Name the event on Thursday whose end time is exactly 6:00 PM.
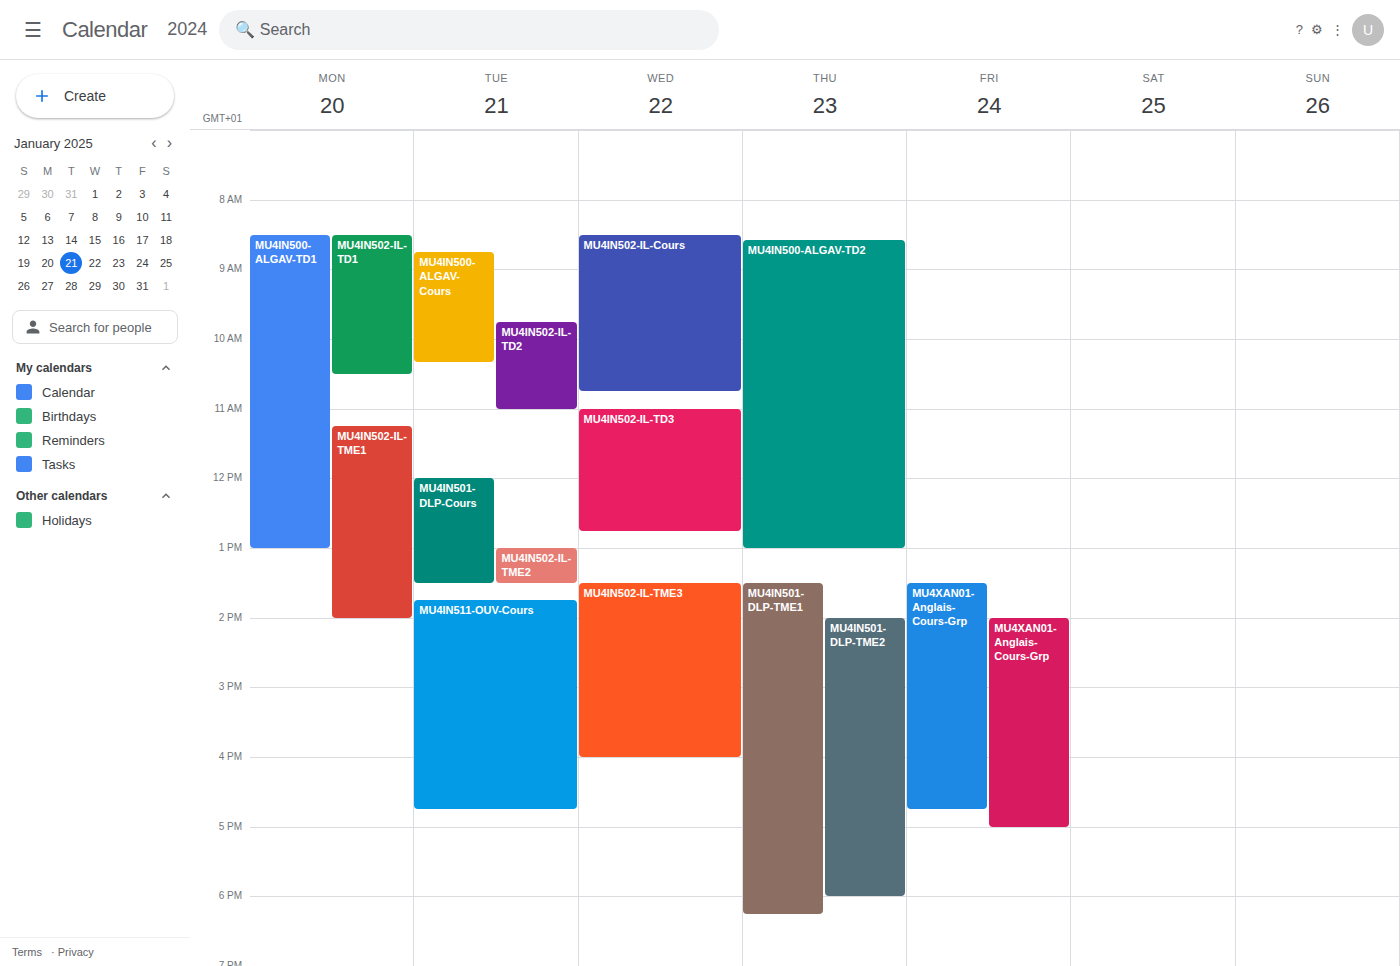
"MU4IN501-DLP-TME2"